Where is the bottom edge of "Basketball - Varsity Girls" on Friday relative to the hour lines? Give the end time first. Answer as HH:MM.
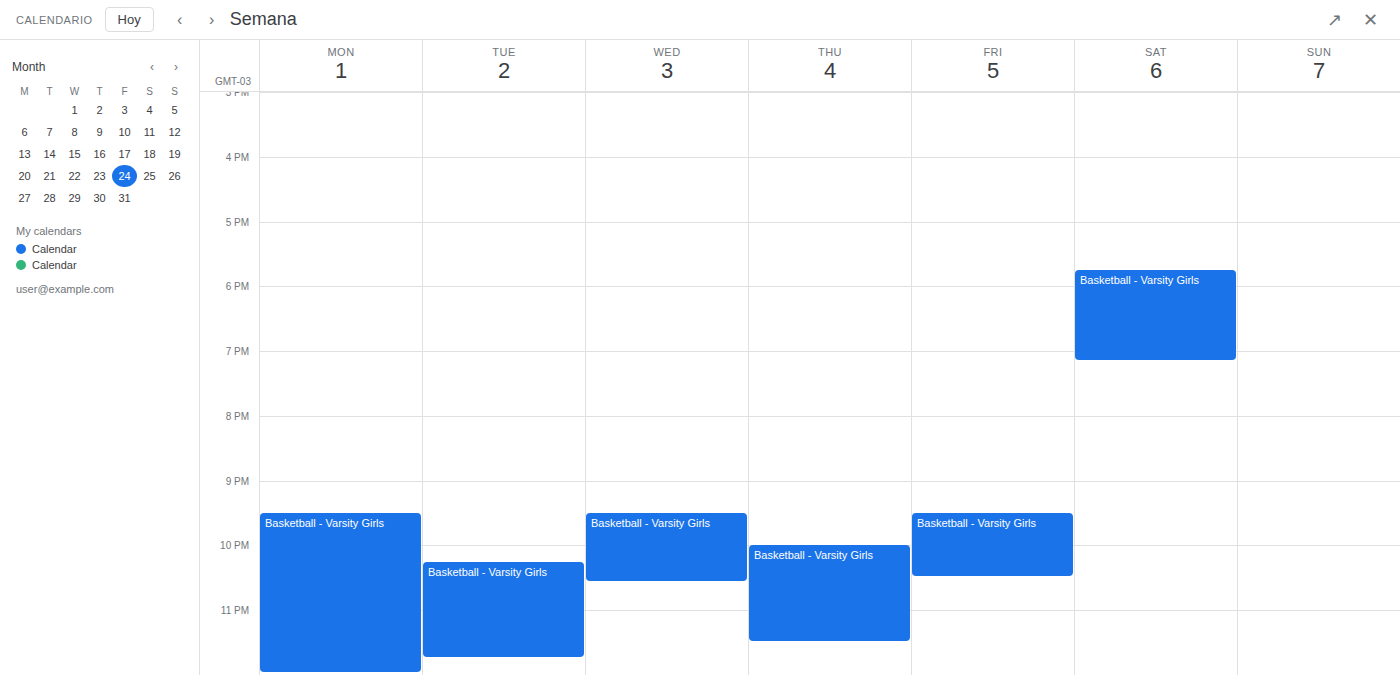
22:30 -- halfway between the 22:00 and 23:00 lines.